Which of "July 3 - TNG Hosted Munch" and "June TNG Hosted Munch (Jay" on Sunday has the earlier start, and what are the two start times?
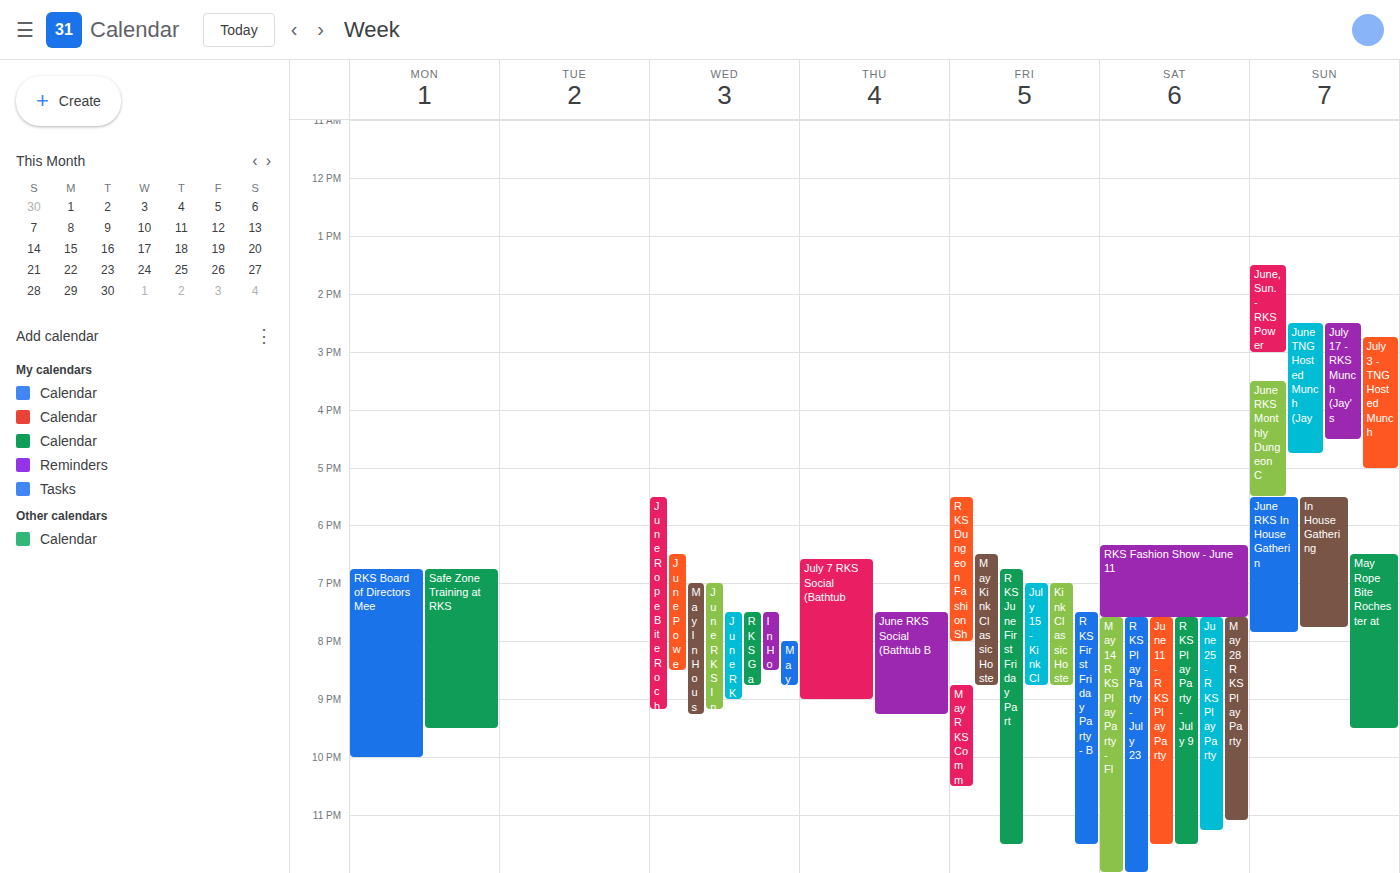
"June TNG Hosted Munch (Jay" 2:30 PM; "July 3 - TNG Hosted Munch" 2:45 PM.